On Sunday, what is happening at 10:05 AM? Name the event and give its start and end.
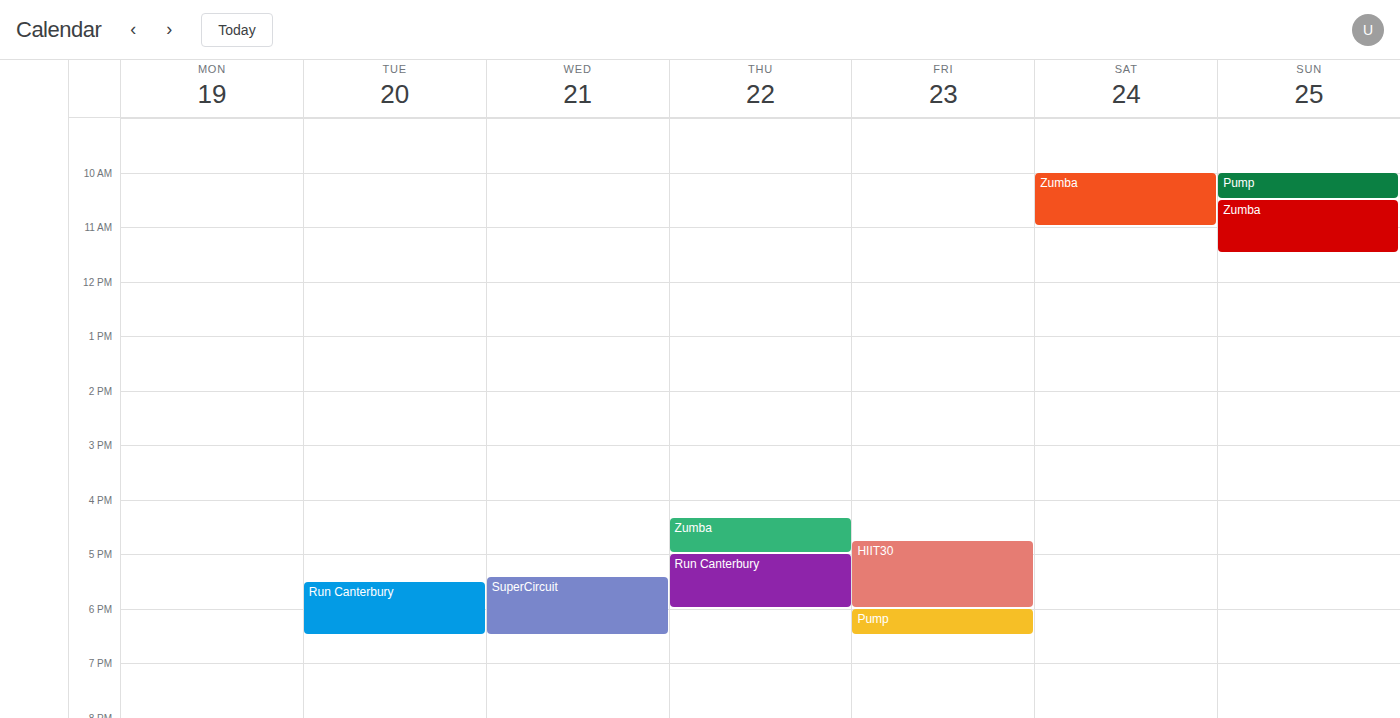
"Pump", 10:00 AM to 10:30 AM